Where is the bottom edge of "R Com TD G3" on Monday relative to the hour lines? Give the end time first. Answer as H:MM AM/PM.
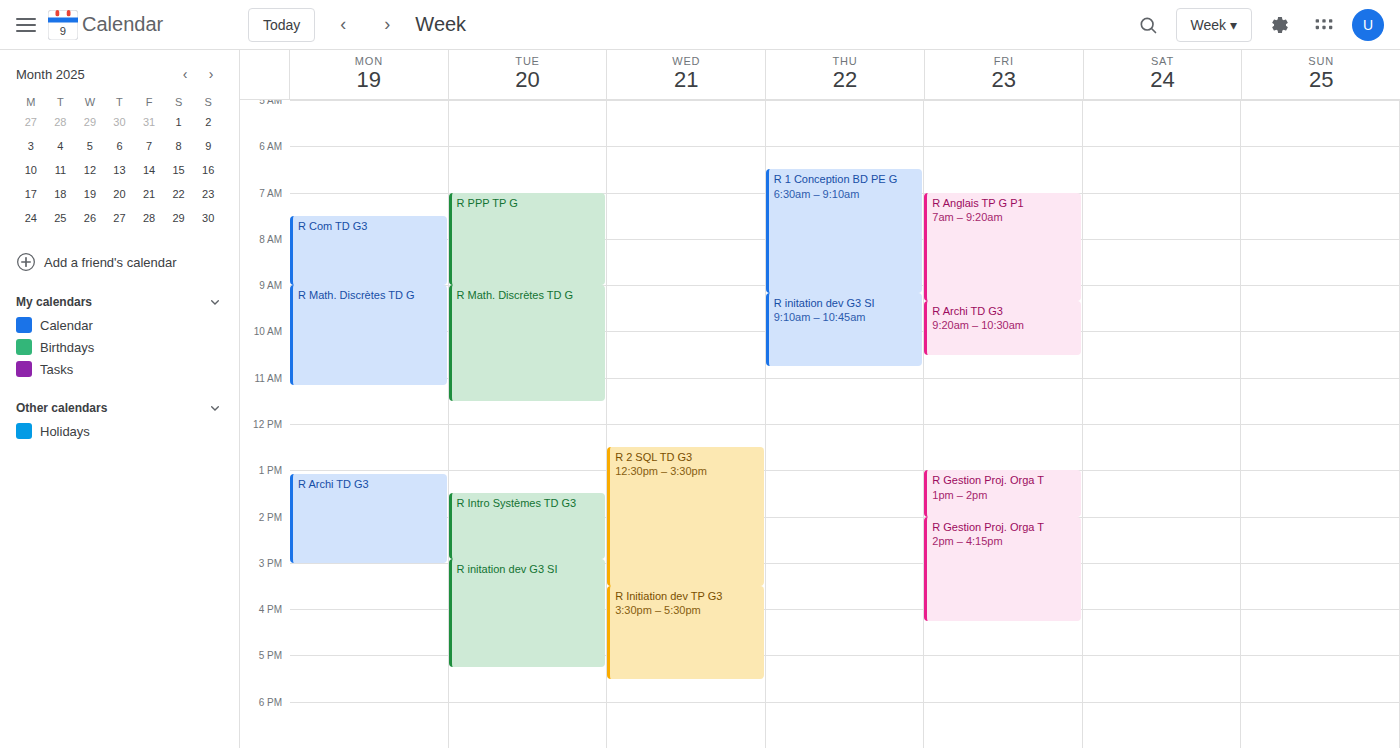
9:00 AM -- exactly on the 9 AM line.